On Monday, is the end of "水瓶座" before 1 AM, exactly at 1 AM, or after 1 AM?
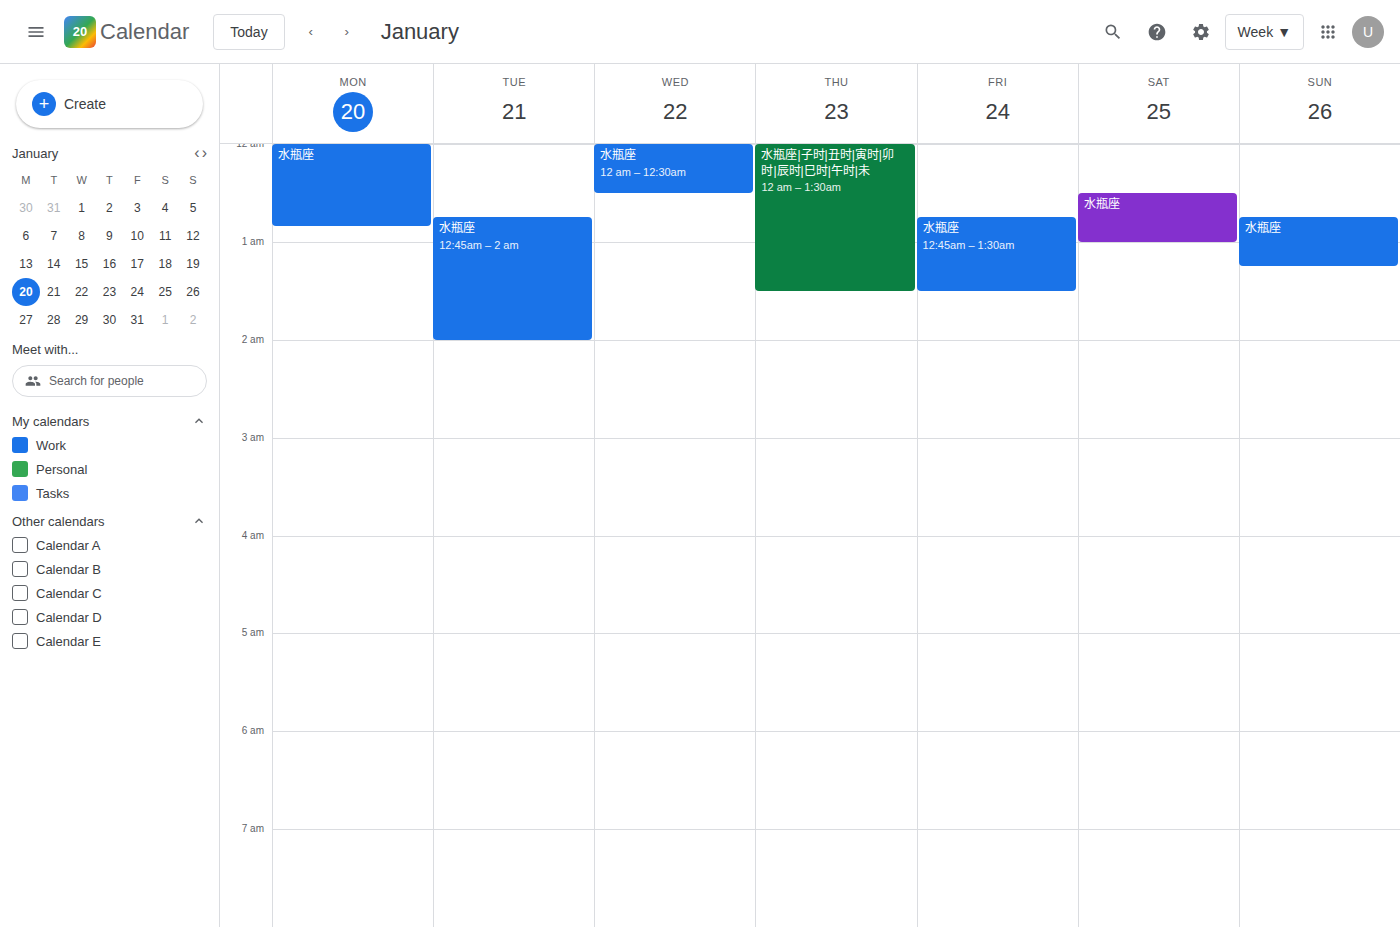
12:50 AM -- before 1 AM, 10 minutes above the 1 AM line.